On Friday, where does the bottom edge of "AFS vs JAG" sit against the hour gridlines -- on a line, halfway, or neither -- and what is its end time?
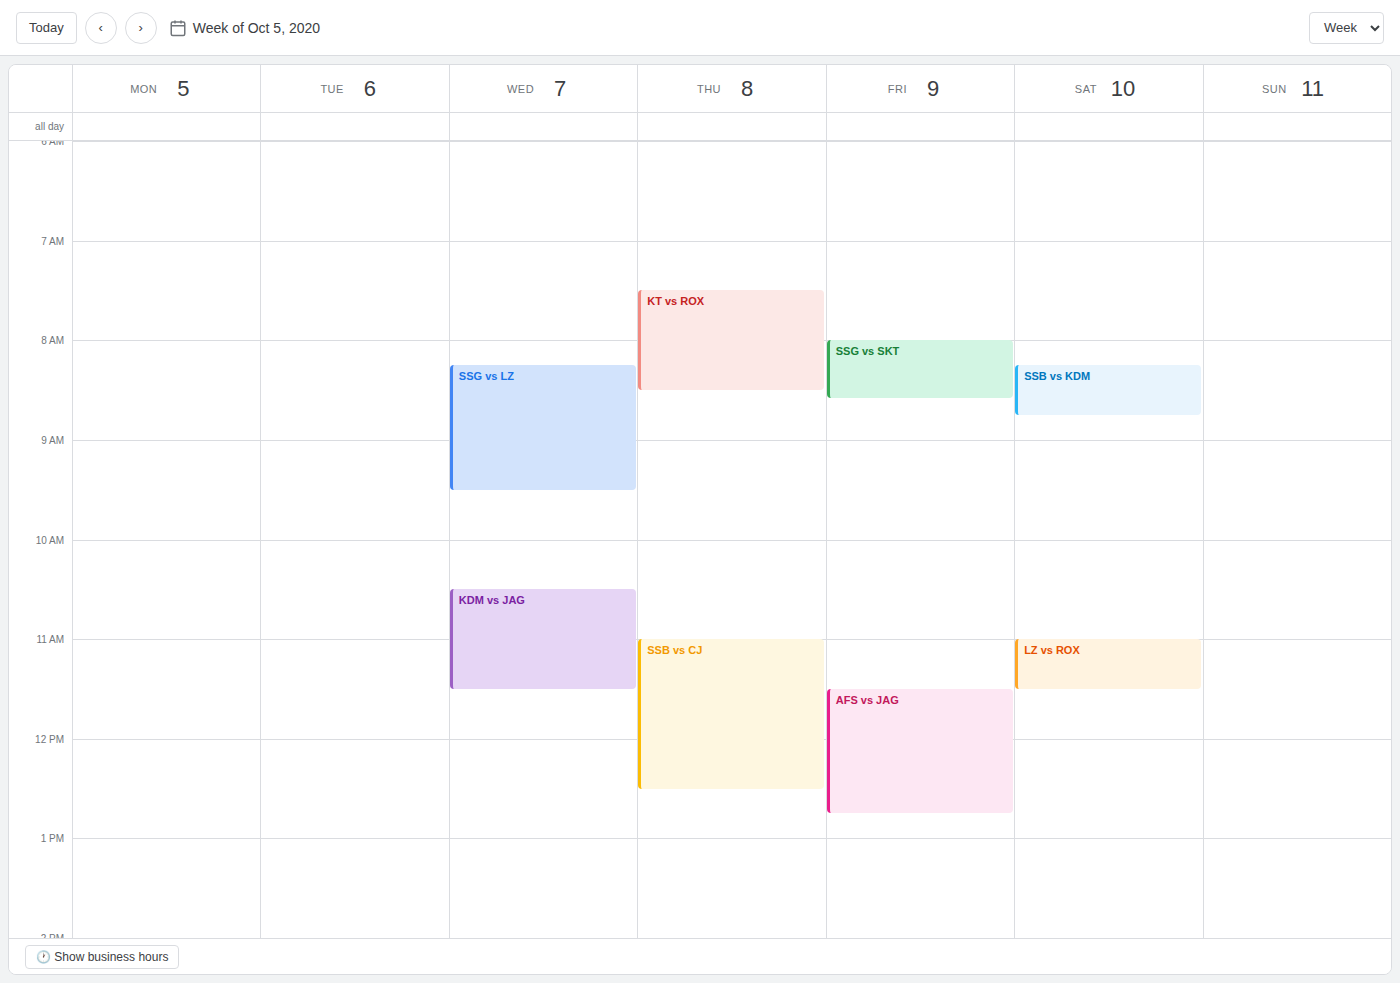
12:45 PM -- neither: three quarters of the way from the 12 PM line to the 1 PM line.